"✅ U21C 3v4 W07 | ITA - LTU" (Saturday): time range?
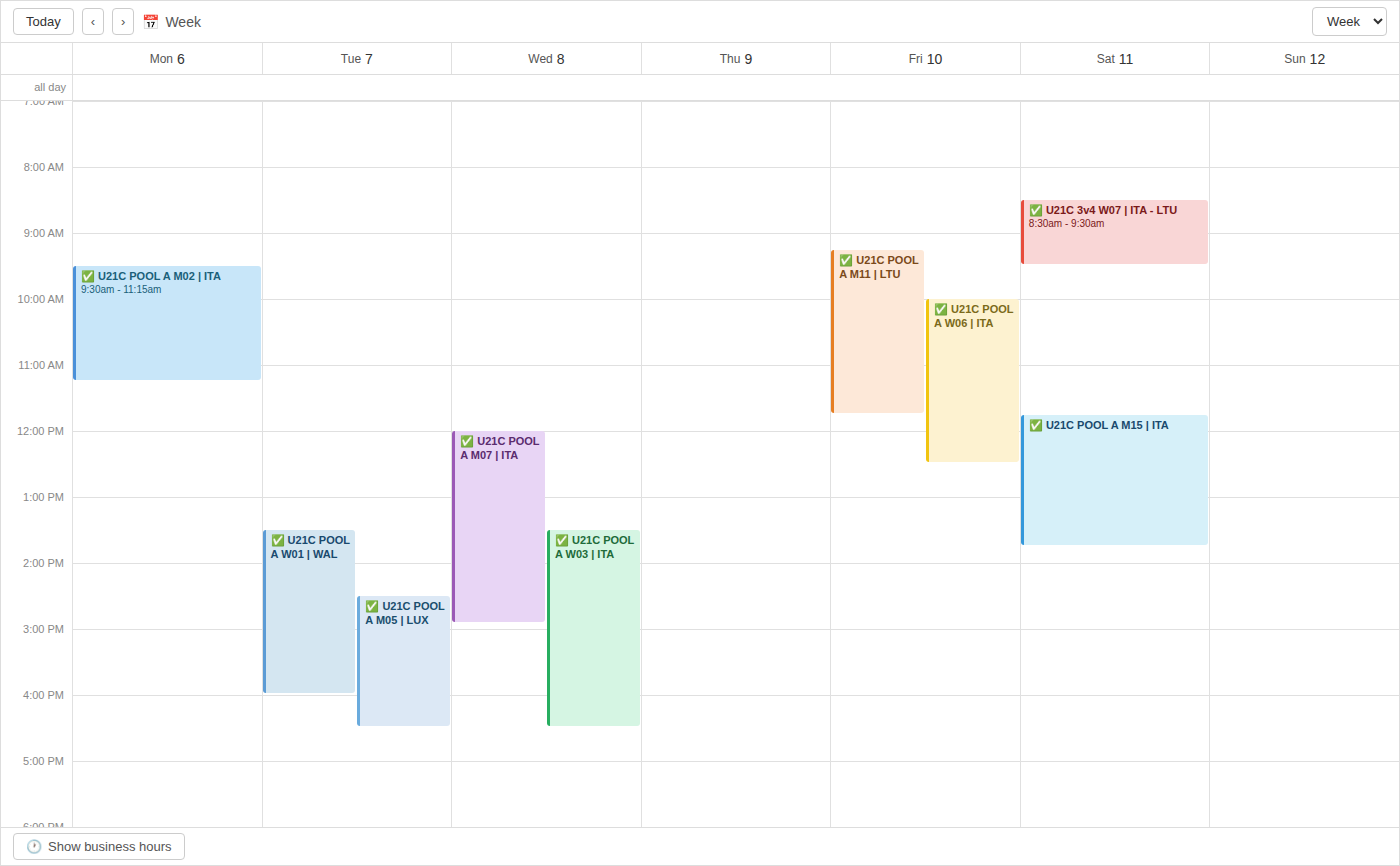
8:30 AM to 9:30 AM